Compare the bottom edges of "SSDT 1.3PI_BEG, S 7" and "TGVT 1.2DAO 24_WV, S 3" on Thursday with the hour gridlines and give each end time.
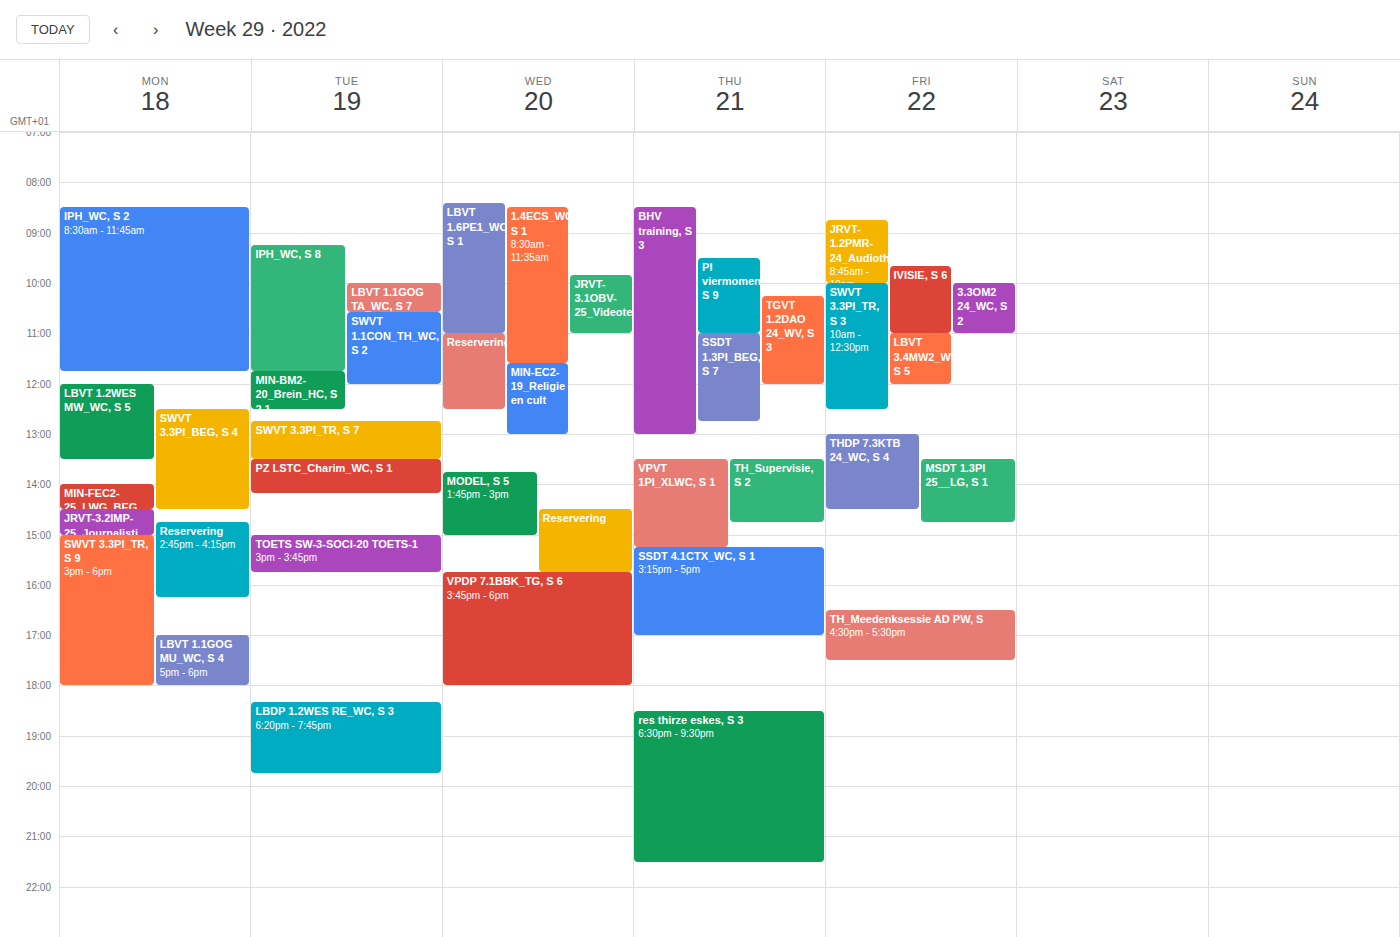
"SSDT 1.3PI_BEG, S 7": 12:45 PM, neither: three quarters of the way from the 12 PM line to the 1 PM line. "TGVT 1.2DAO 24_WV, S 3": 12:00 PM, exactly on the 12 PM line.